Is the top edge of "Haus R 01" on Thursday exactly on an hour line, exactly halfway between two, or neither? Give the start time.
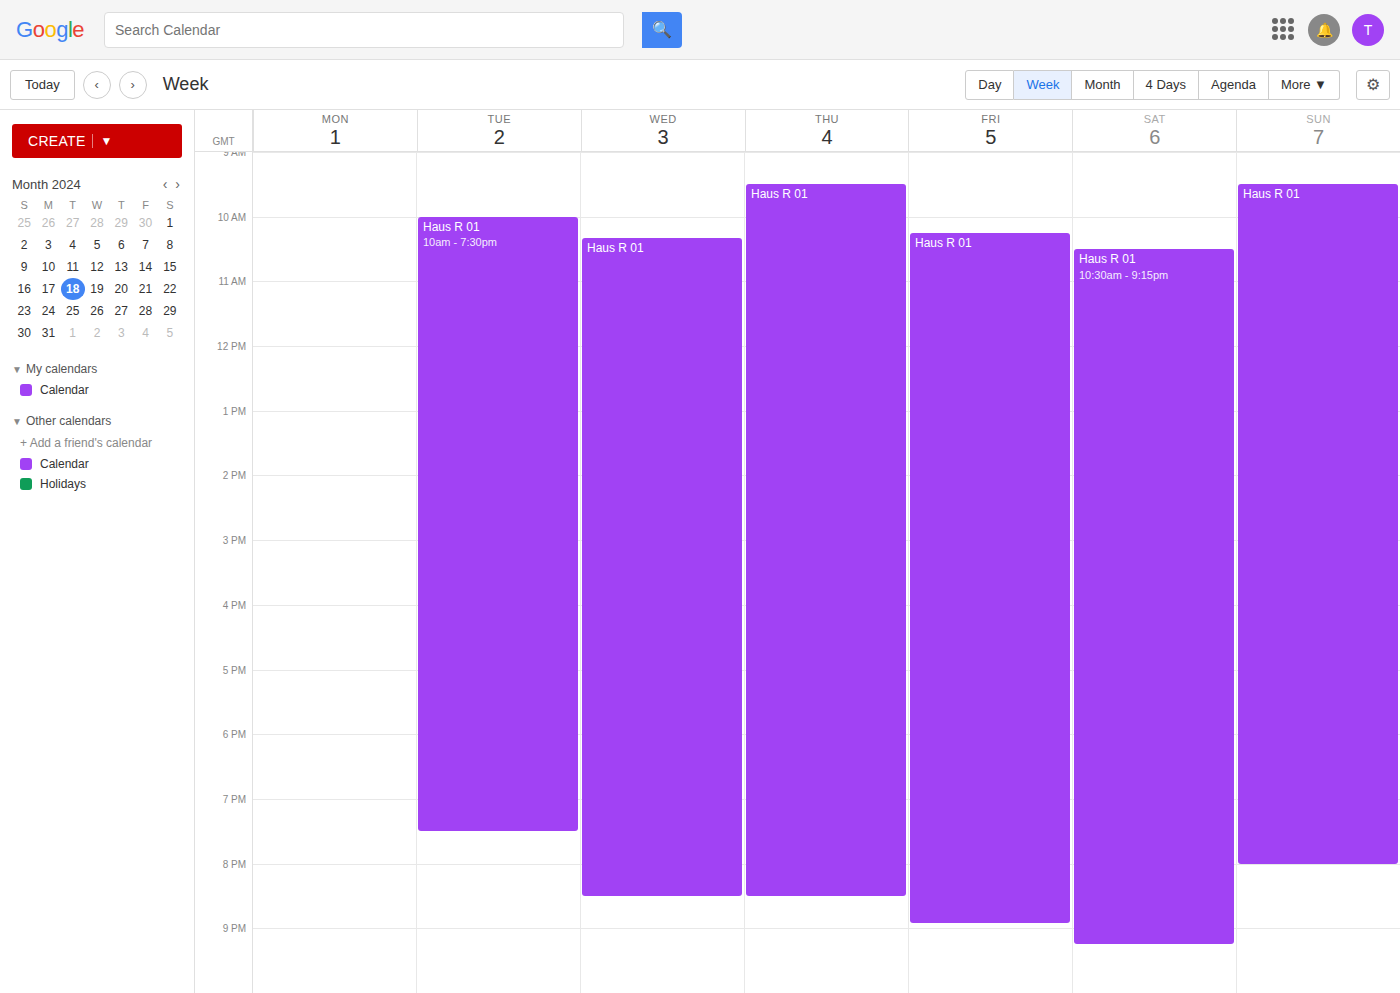
9:30 AM -- halfway between the 9 AM and 10 AM lines.